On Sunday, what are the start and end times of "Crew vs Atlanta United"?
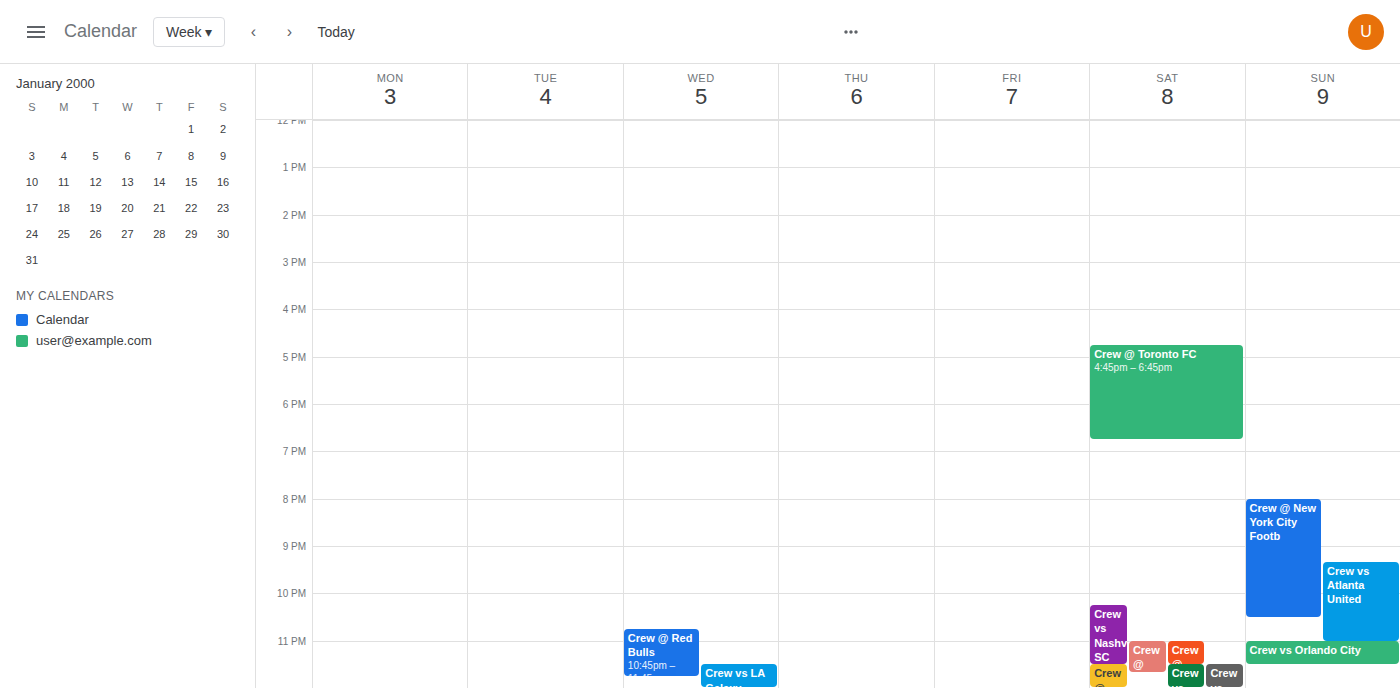
9:20 PM to 11:00 PM